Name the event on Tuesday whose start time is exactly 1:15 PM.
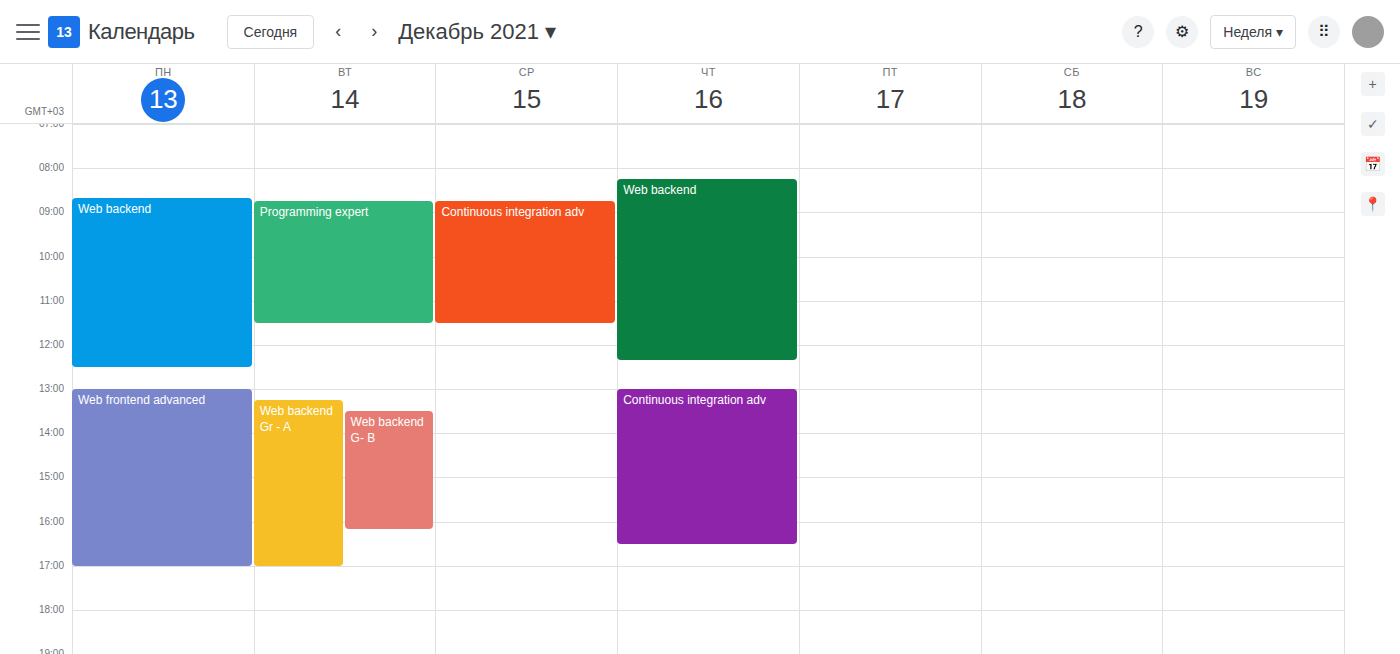
"Web backend Gr - A"